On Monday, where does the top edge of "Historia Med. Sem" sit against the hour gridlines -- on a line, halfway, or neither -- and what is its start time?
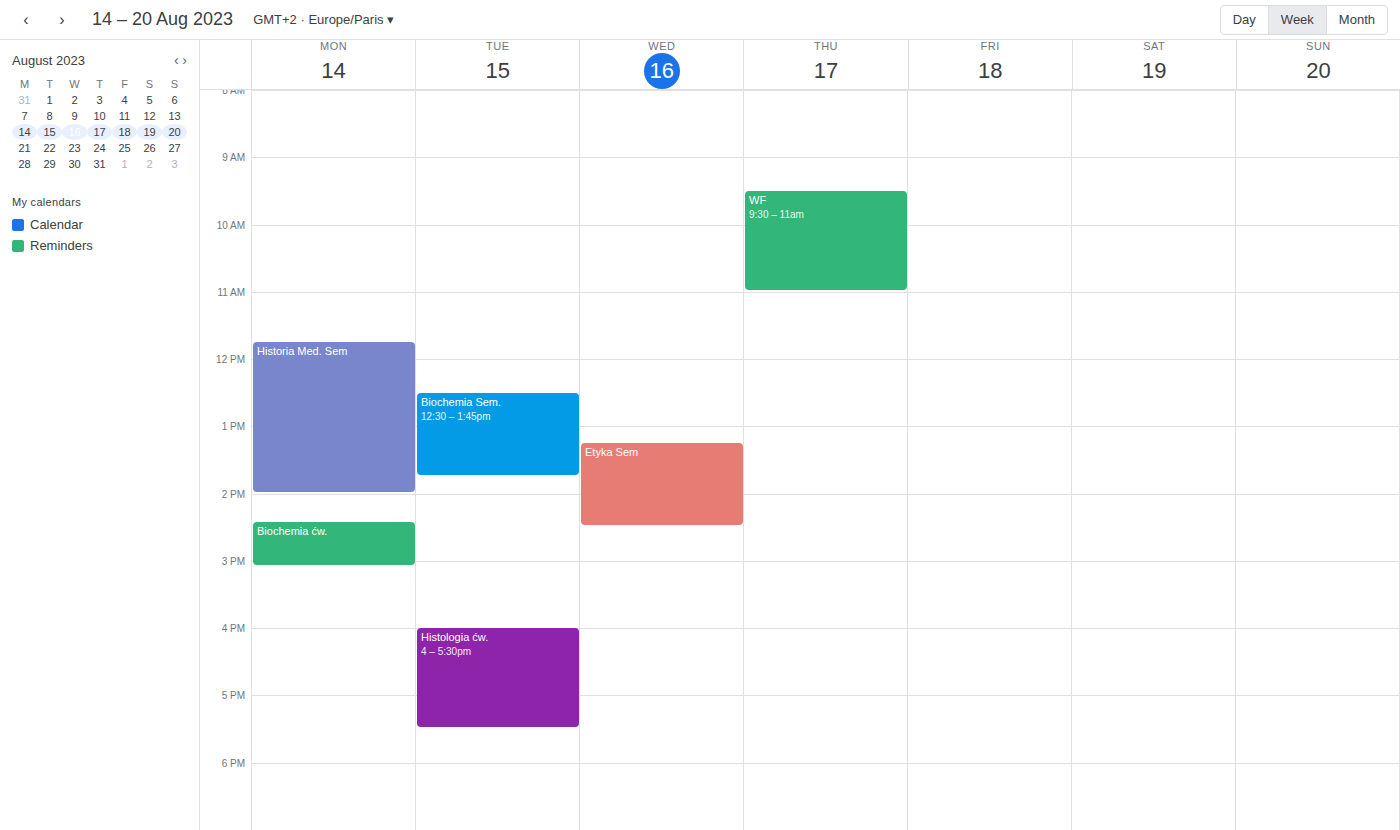
11:45 -- neither: three quarters of the way from the 11:00 line to the 12:00 line.